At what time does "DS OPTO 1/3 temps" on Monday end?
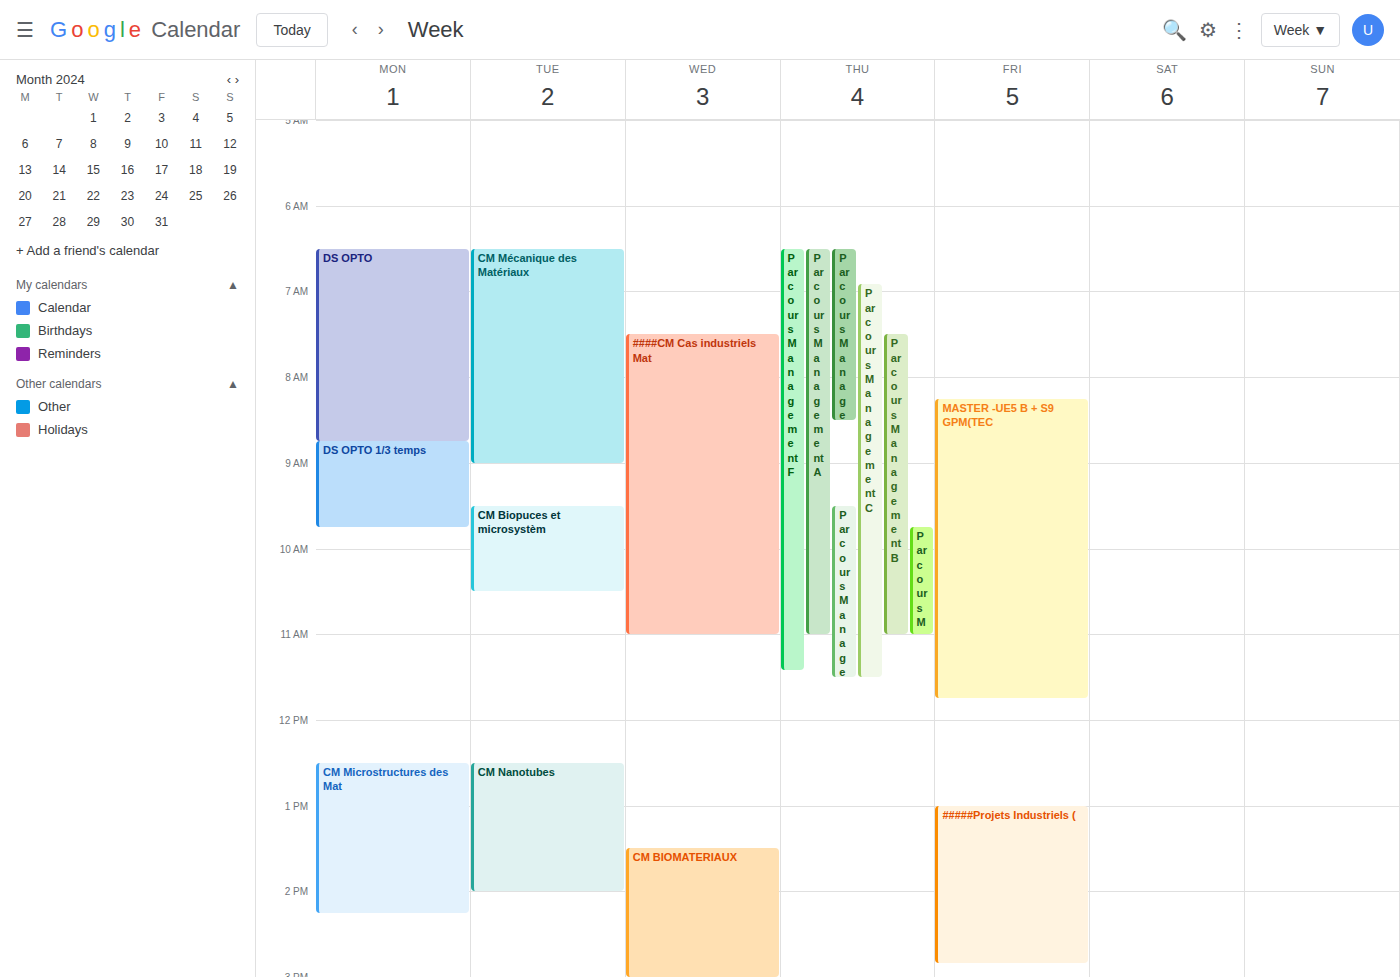
09:45